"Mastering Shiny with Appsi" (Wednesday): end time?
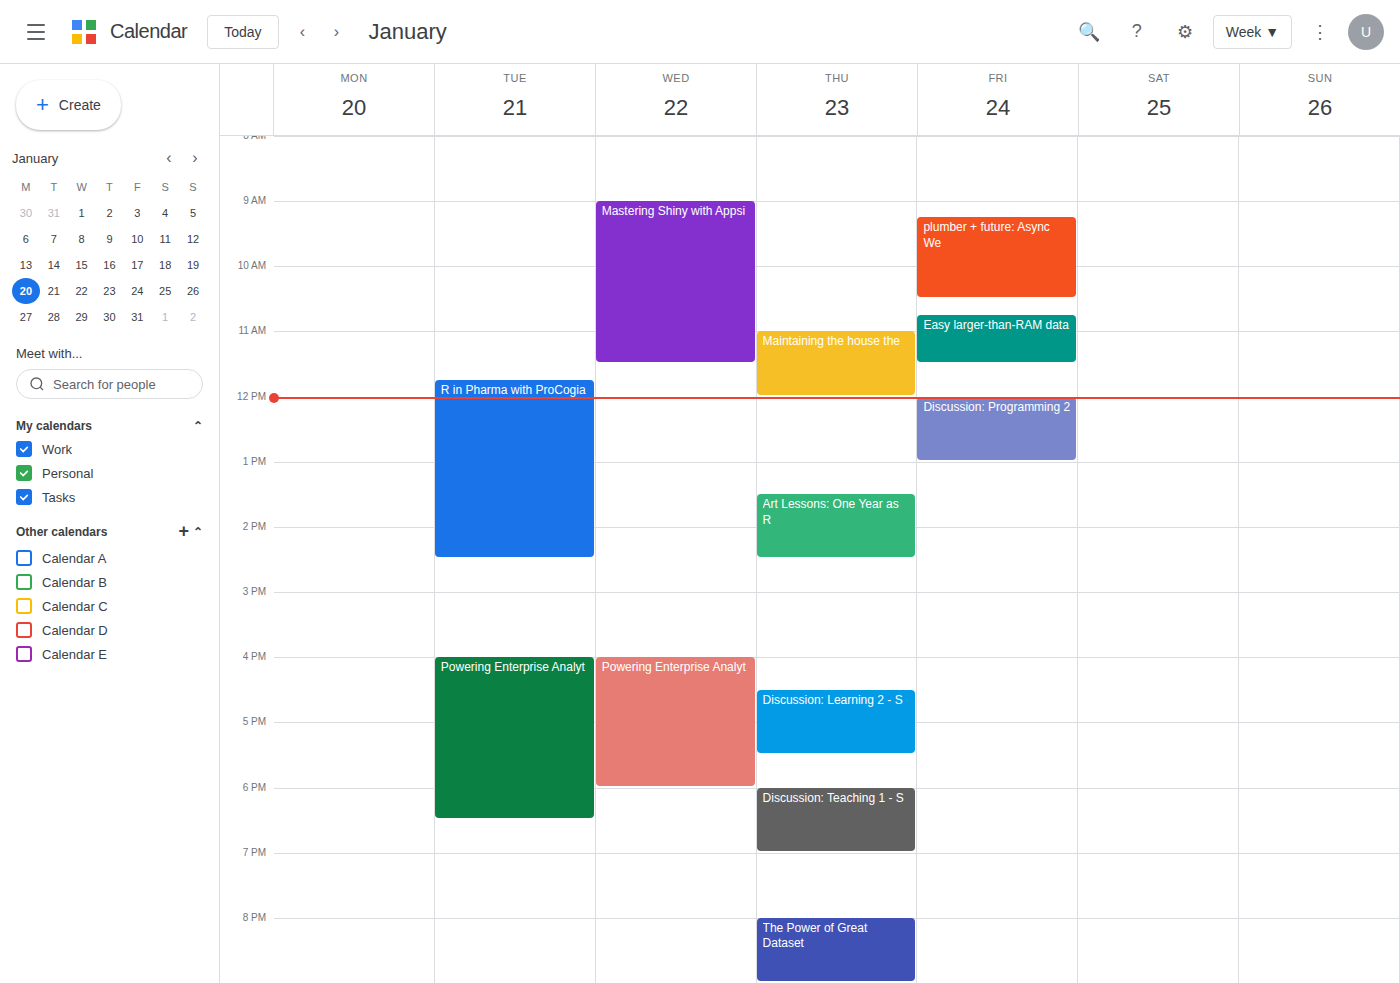
11:30 AM